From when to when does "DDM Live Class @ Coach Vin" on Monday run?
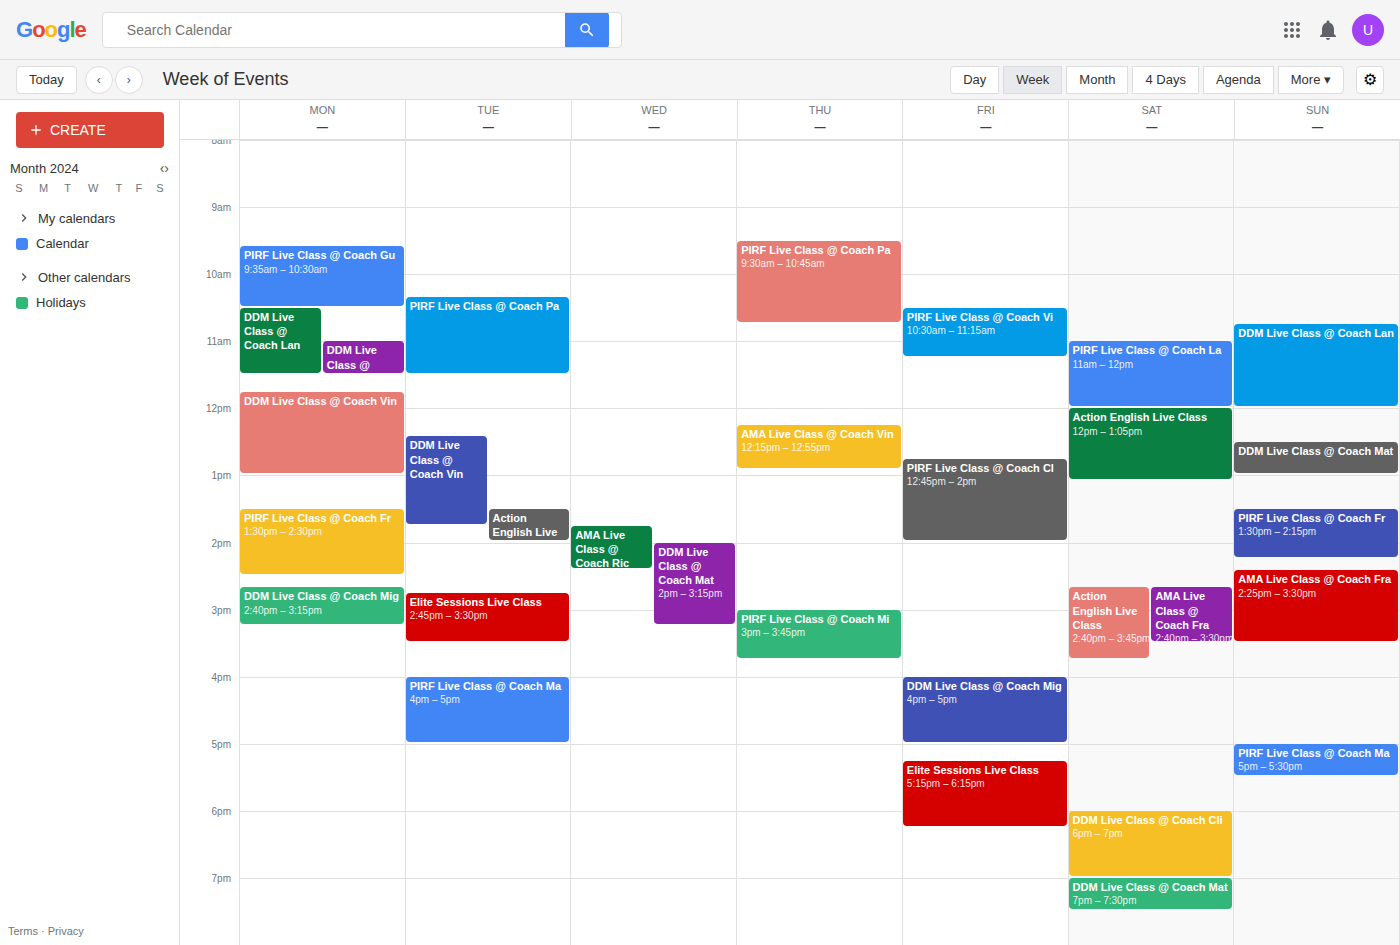
11:45 AM to 1:00 PM